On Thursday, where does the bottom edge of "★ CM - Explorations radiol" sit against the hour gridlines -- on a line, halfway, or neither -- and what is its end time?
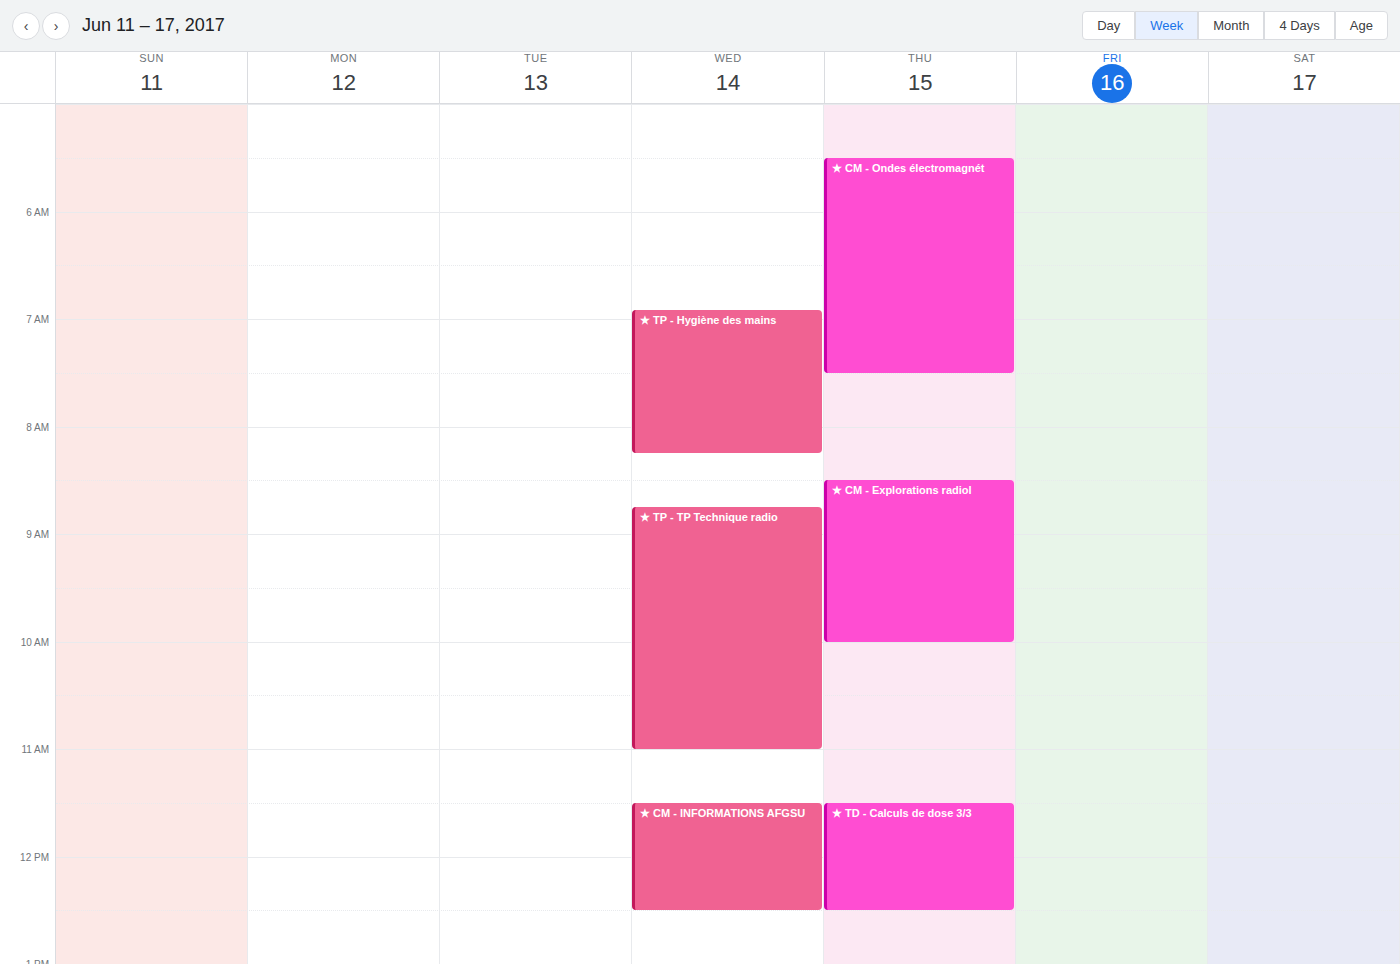
10:00 AM -- exactly on the 10 AM line.